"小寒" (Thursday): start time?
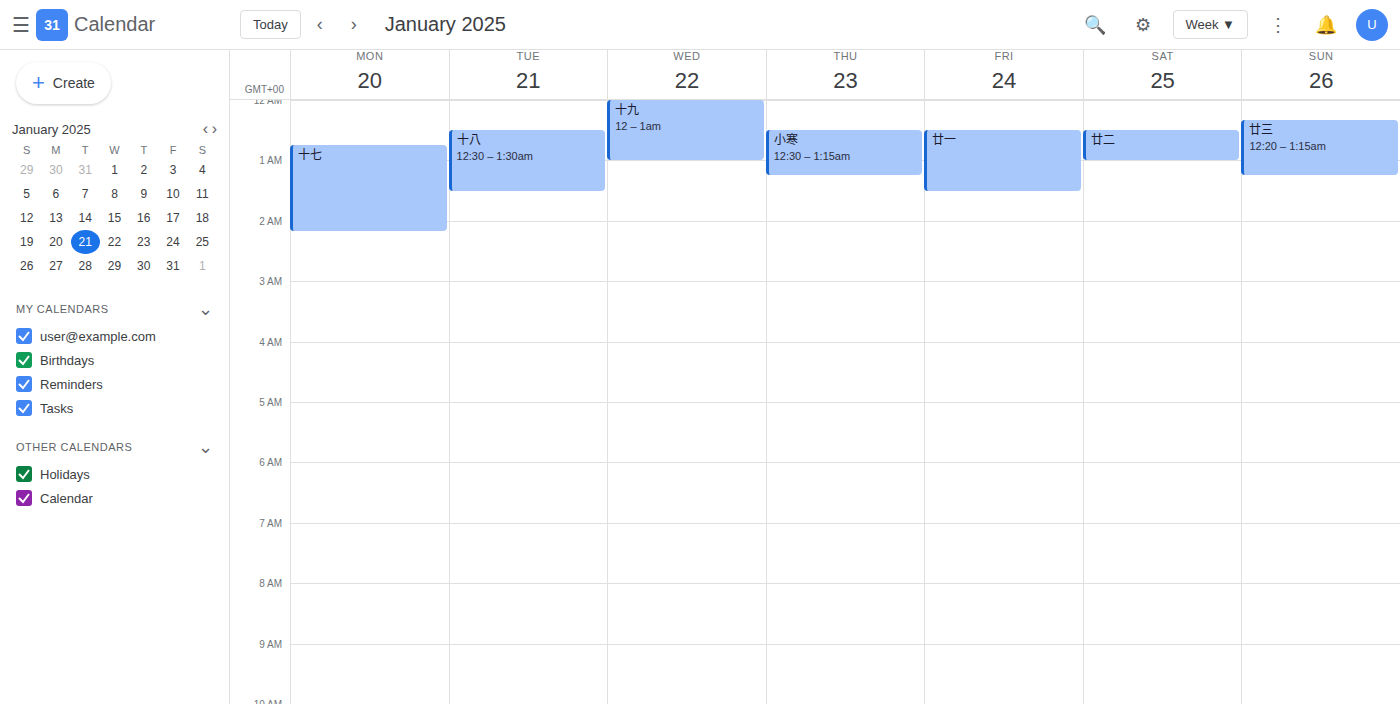
00:30